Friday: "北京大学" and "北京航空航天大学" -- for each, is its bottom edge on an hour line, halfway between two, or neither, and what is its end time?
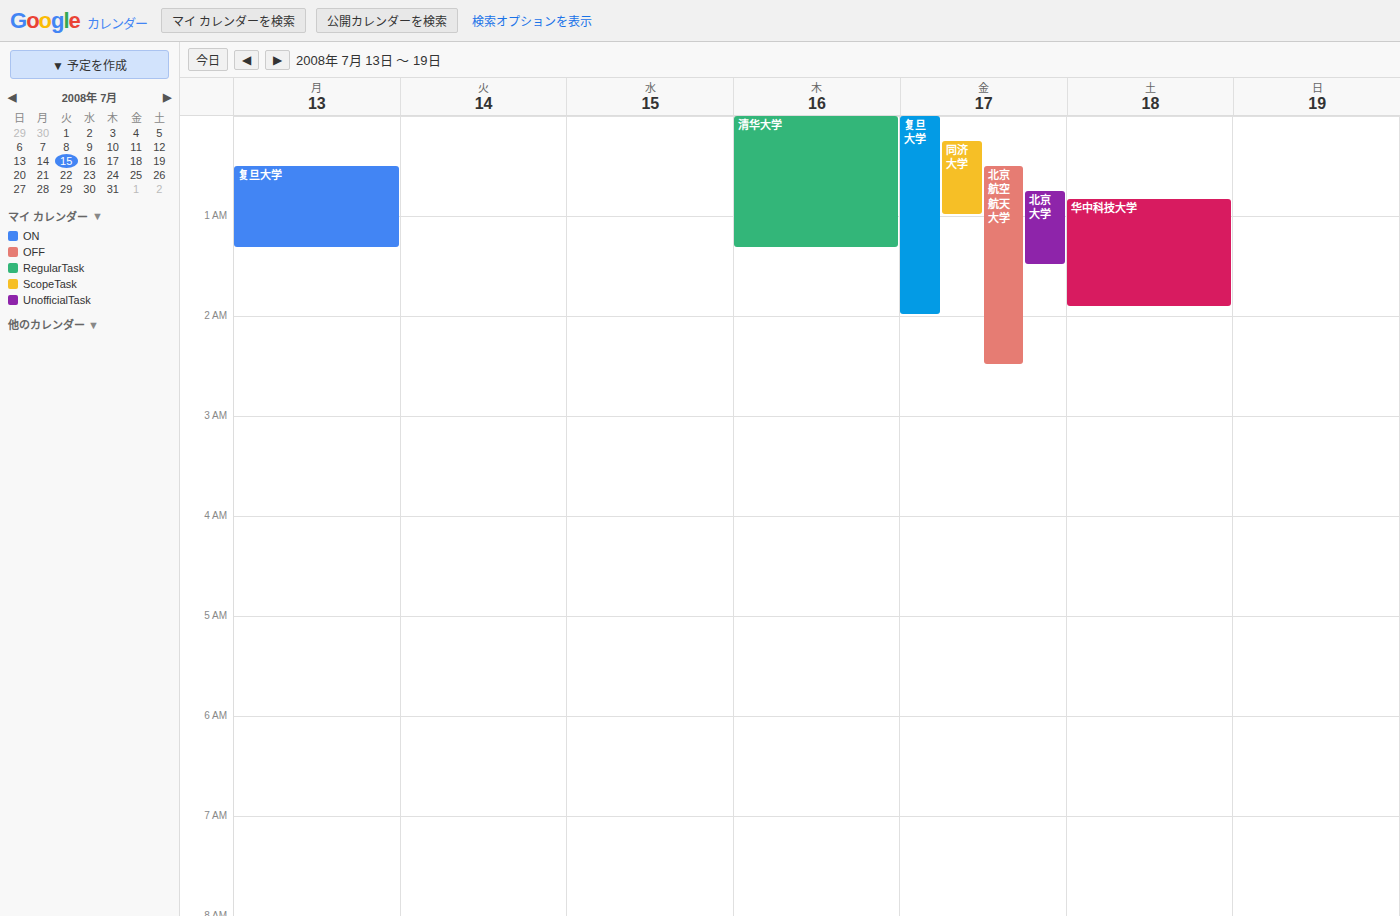
"北京大学": 1:30 AM, halfway between the 1 AM and 2 AM lines. "北京航空航天大学": 2:30 AM, halfway between the 2 AM and 3 AM lines.